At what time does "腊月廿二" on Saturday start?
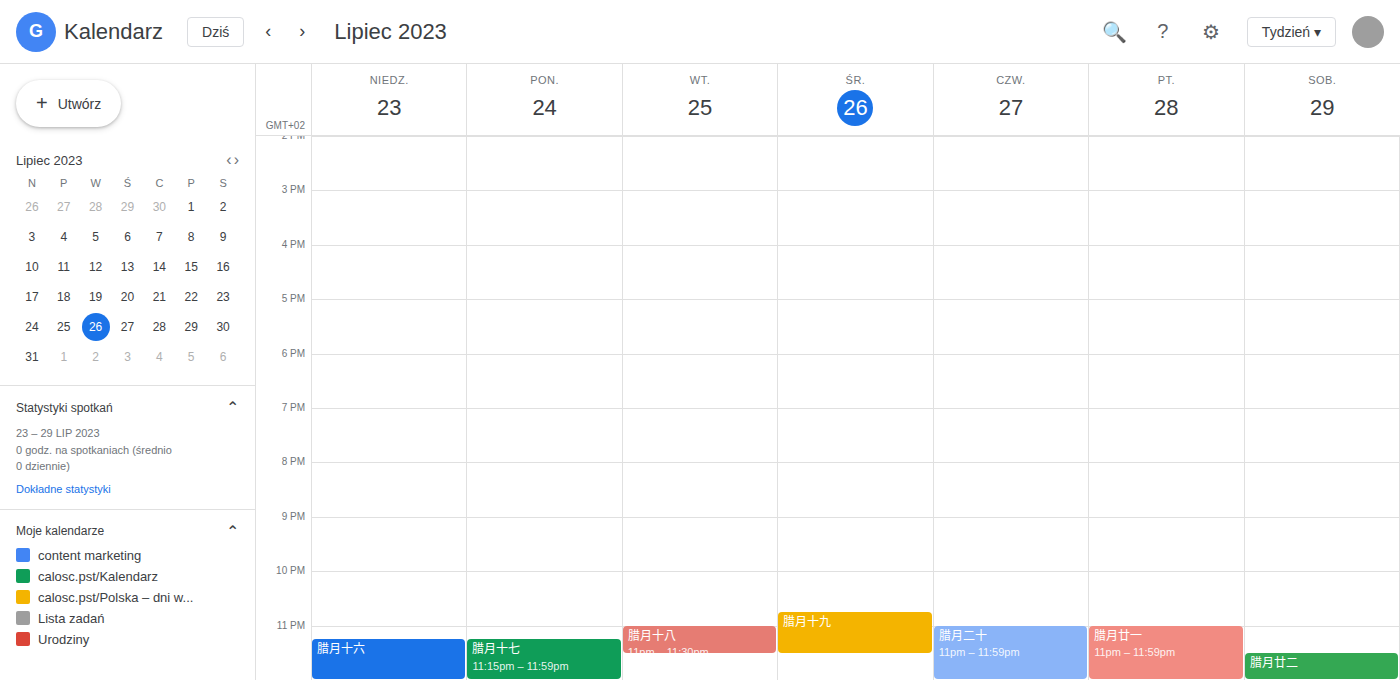
11:30 PM